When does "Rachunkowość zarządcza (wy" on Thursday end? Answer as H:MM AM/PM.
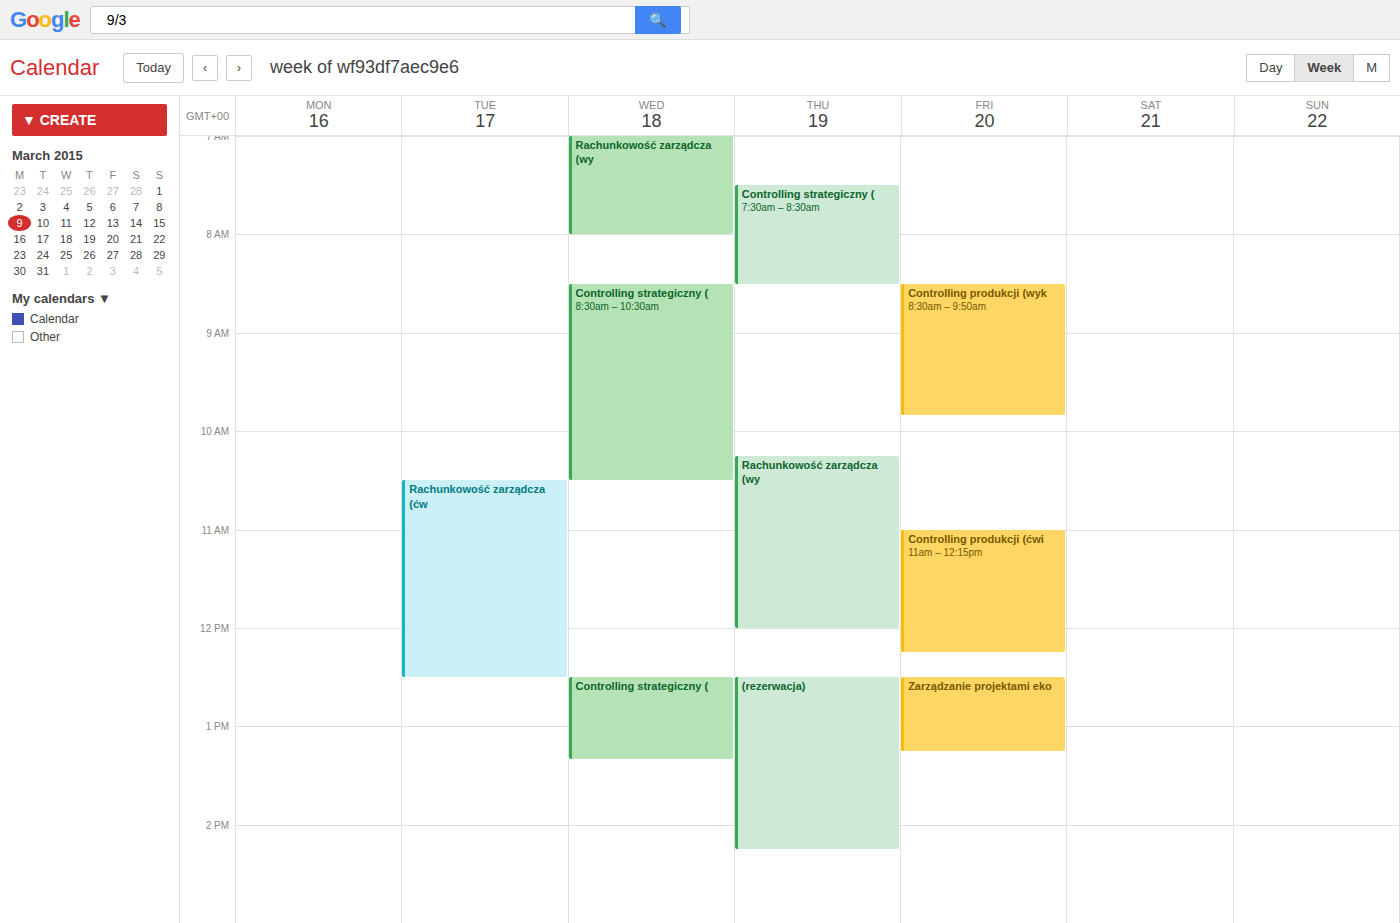
12:00 PM